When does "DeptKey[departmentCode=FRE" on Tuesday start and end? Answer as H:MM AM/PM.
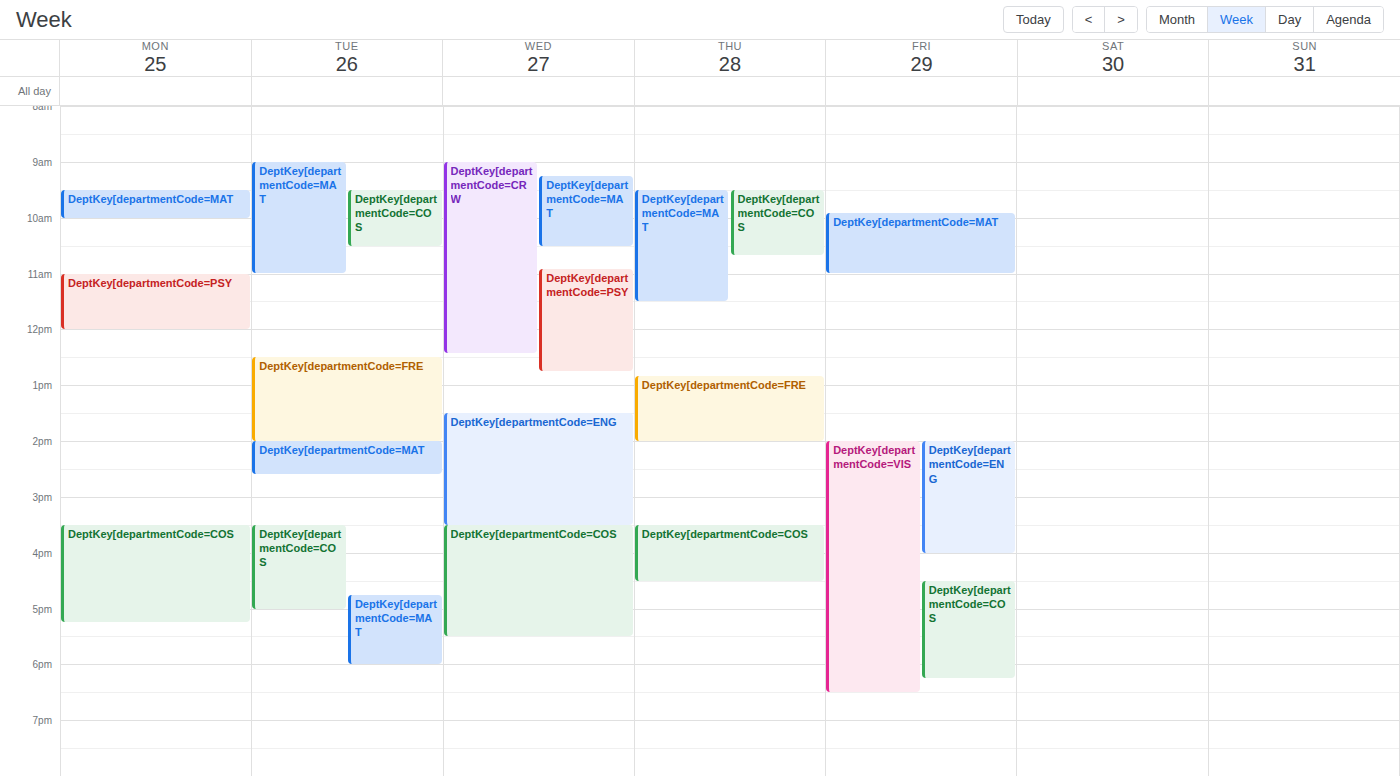
12:30 PM to 2:00 PM